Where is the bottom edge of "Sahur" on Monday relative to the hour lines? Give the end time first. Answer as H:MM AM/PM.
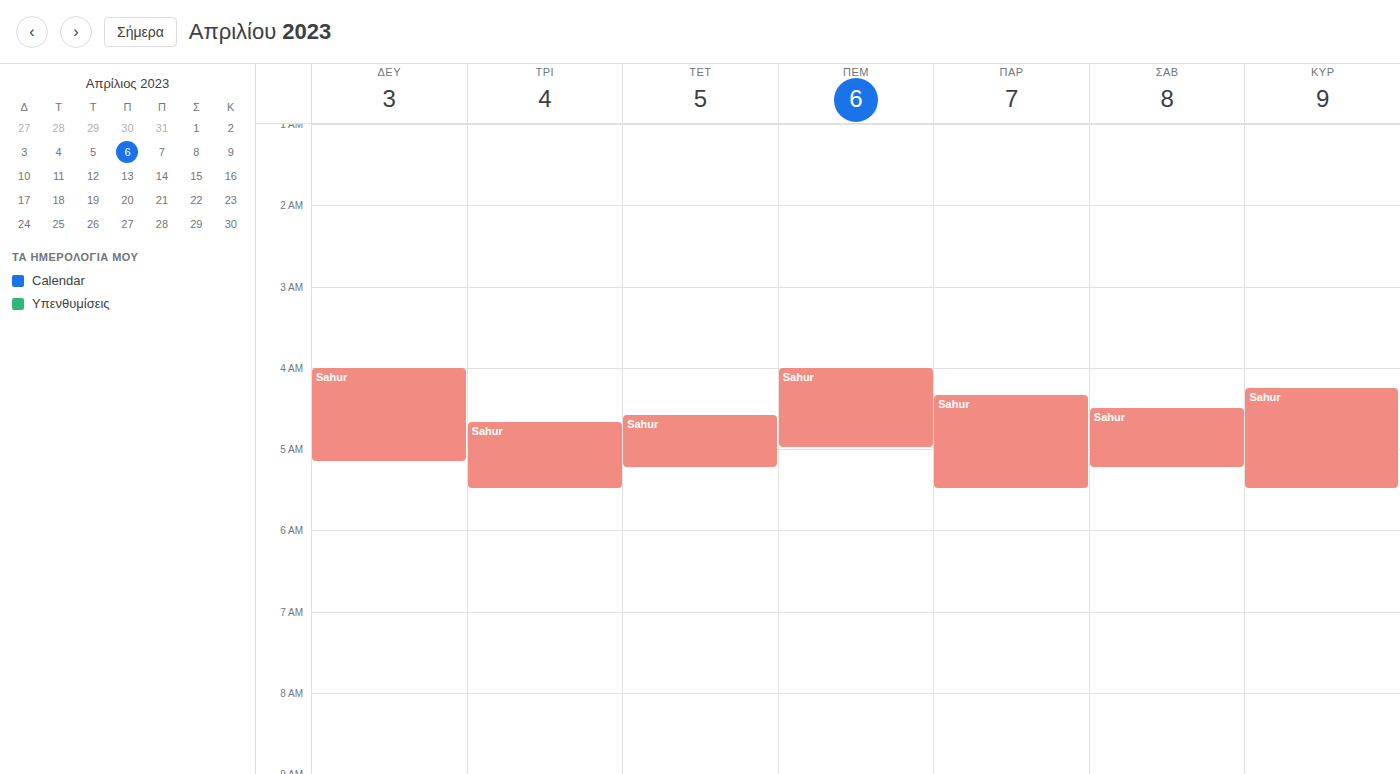
5:10 AM -- neither: 10 minutes below the 5 AM line and 50 minutes above the 6 AM line.